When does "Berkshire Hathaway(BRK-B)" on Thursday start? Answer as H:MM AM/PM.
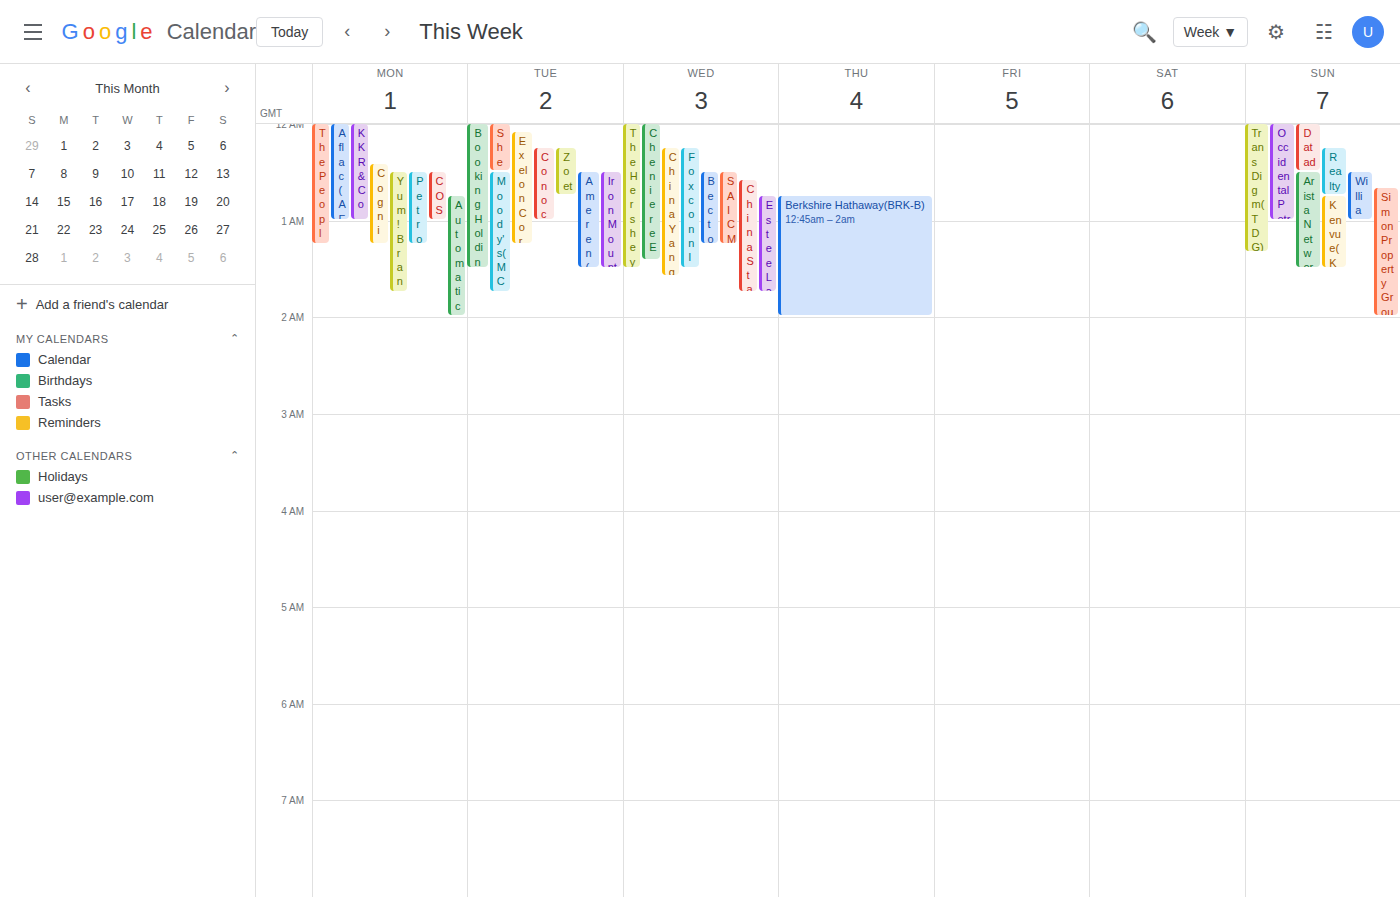
12:45 AM